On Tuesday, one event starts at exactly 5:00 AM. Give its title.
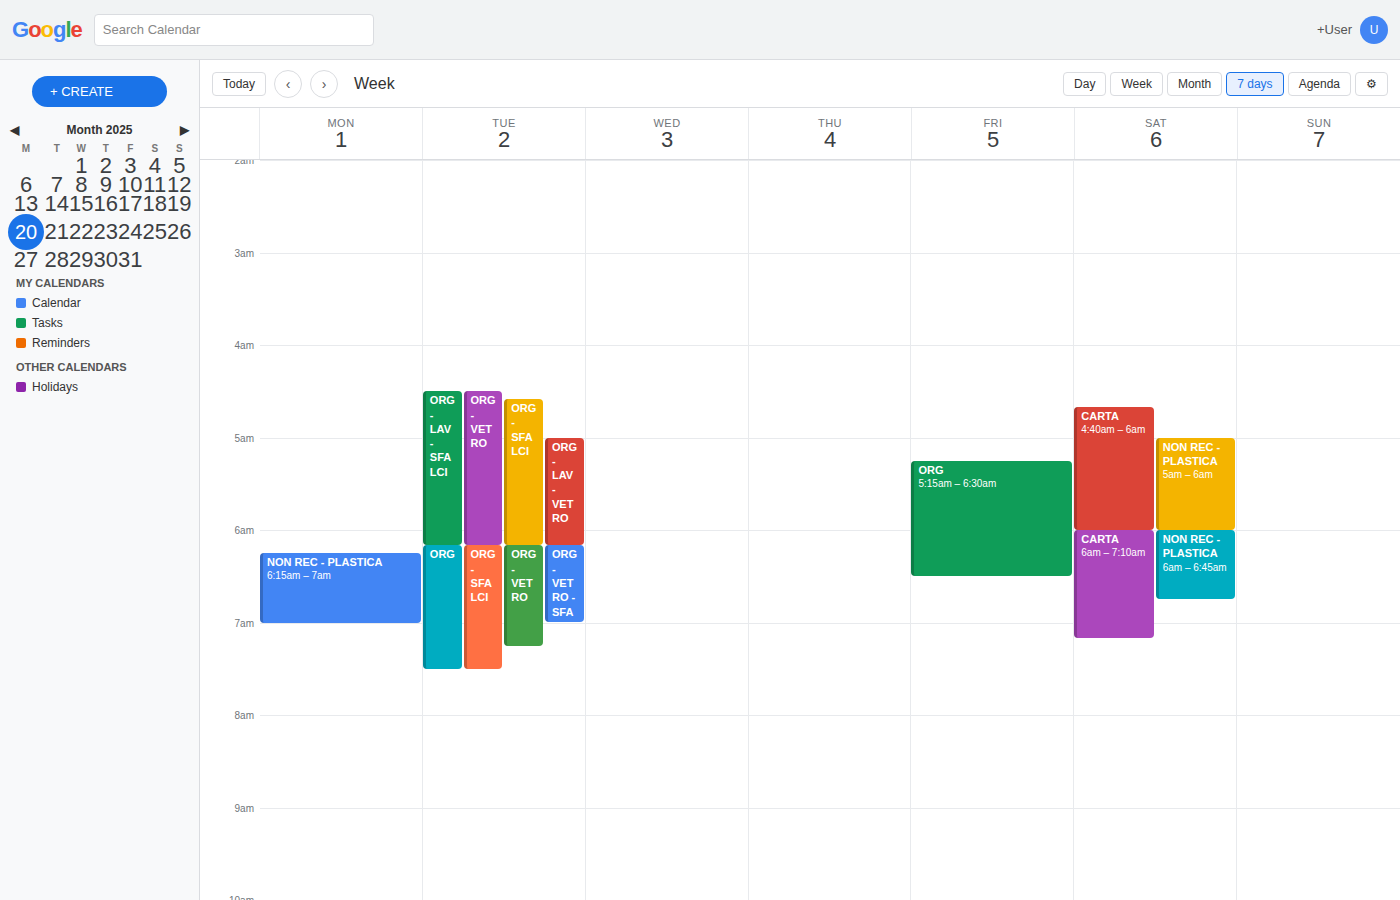
"ORG - LAV - VETRO"